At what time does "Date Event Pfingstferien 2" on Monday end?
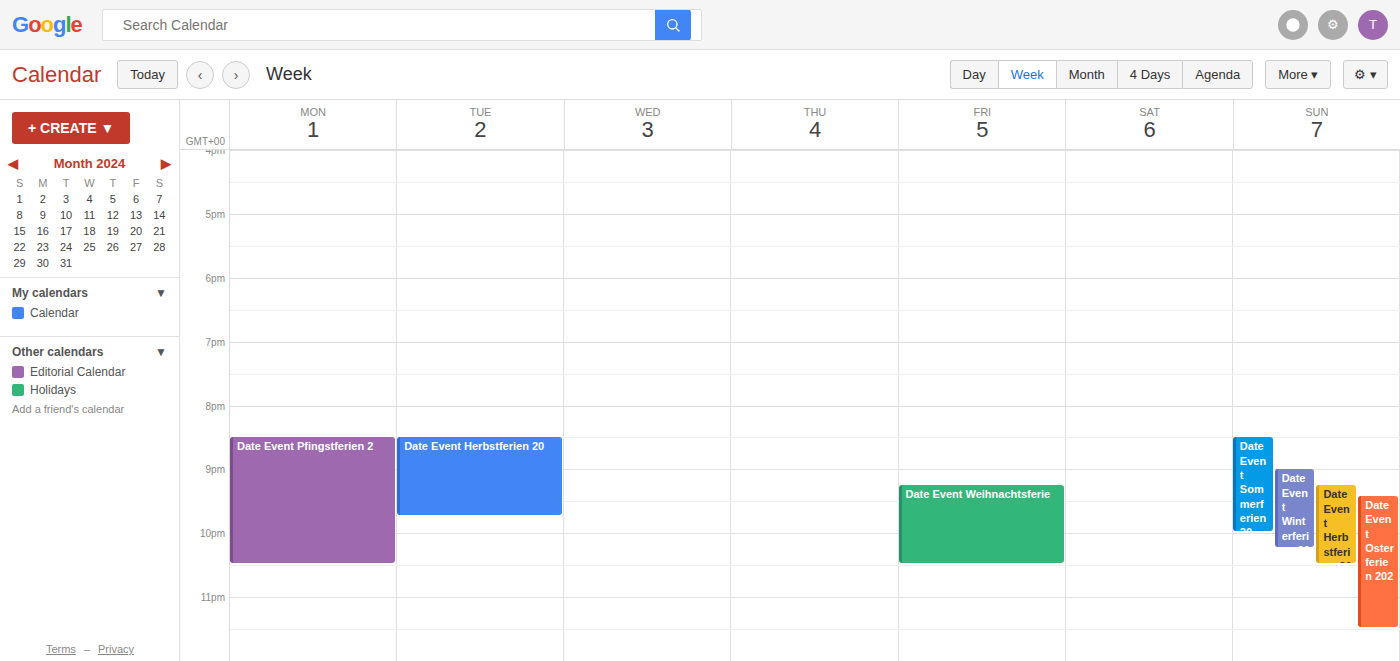
10:30 PM